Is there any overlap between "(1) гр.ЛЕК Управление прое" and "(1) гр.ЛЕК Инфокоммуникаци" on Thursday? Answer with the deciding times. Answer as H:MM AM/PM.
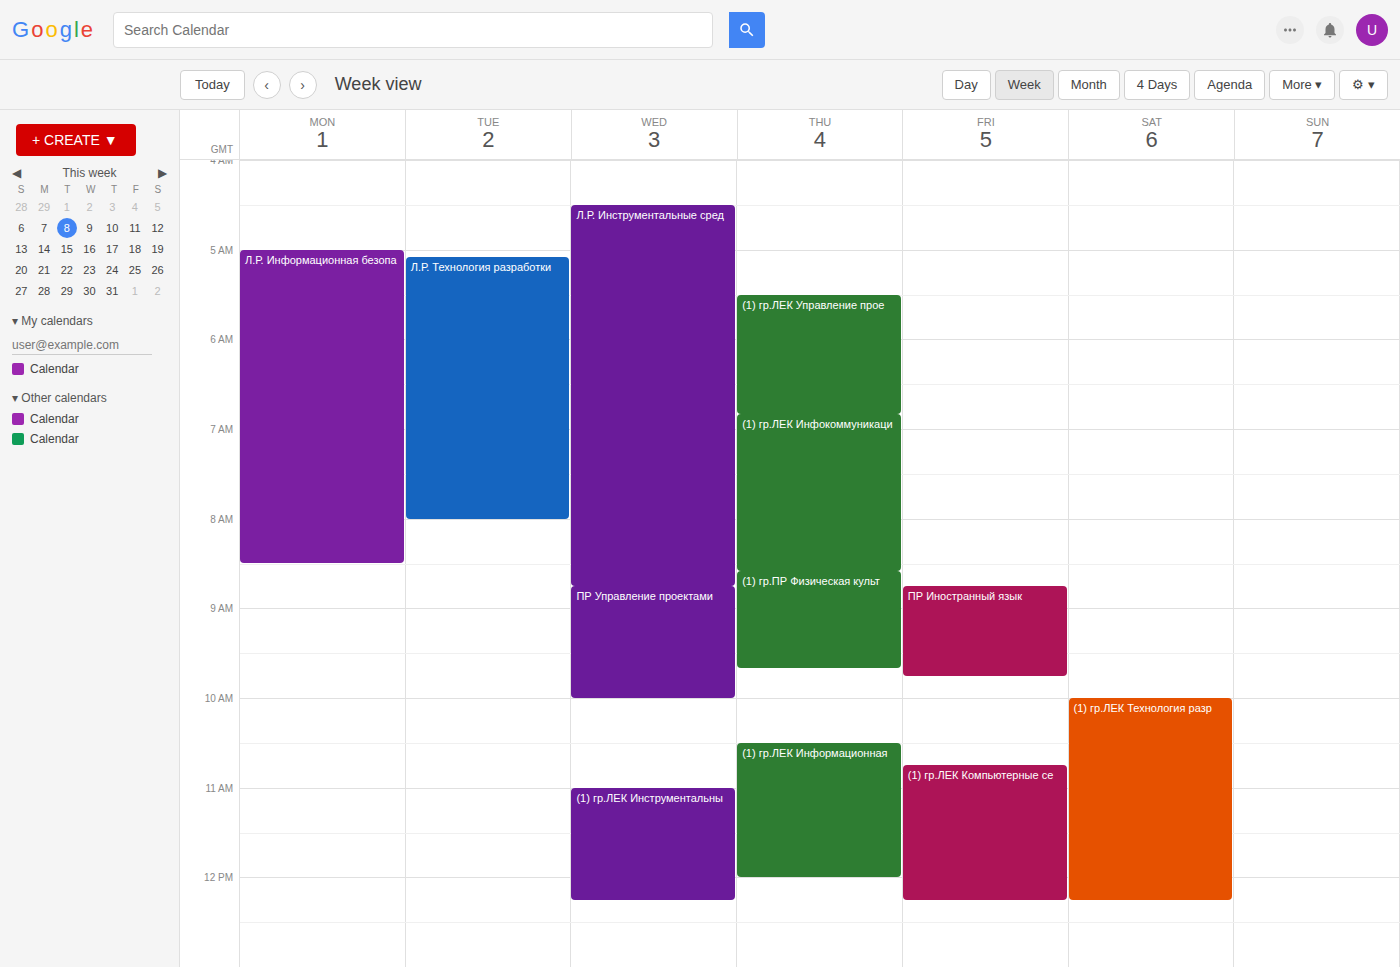
"(1) гр.ЛЕК Управление прое" ends at 6:50 AM, exactly when "(1) гр.ЛЕК Инфокоммуникаци" starts -- they touch but do not overlap.